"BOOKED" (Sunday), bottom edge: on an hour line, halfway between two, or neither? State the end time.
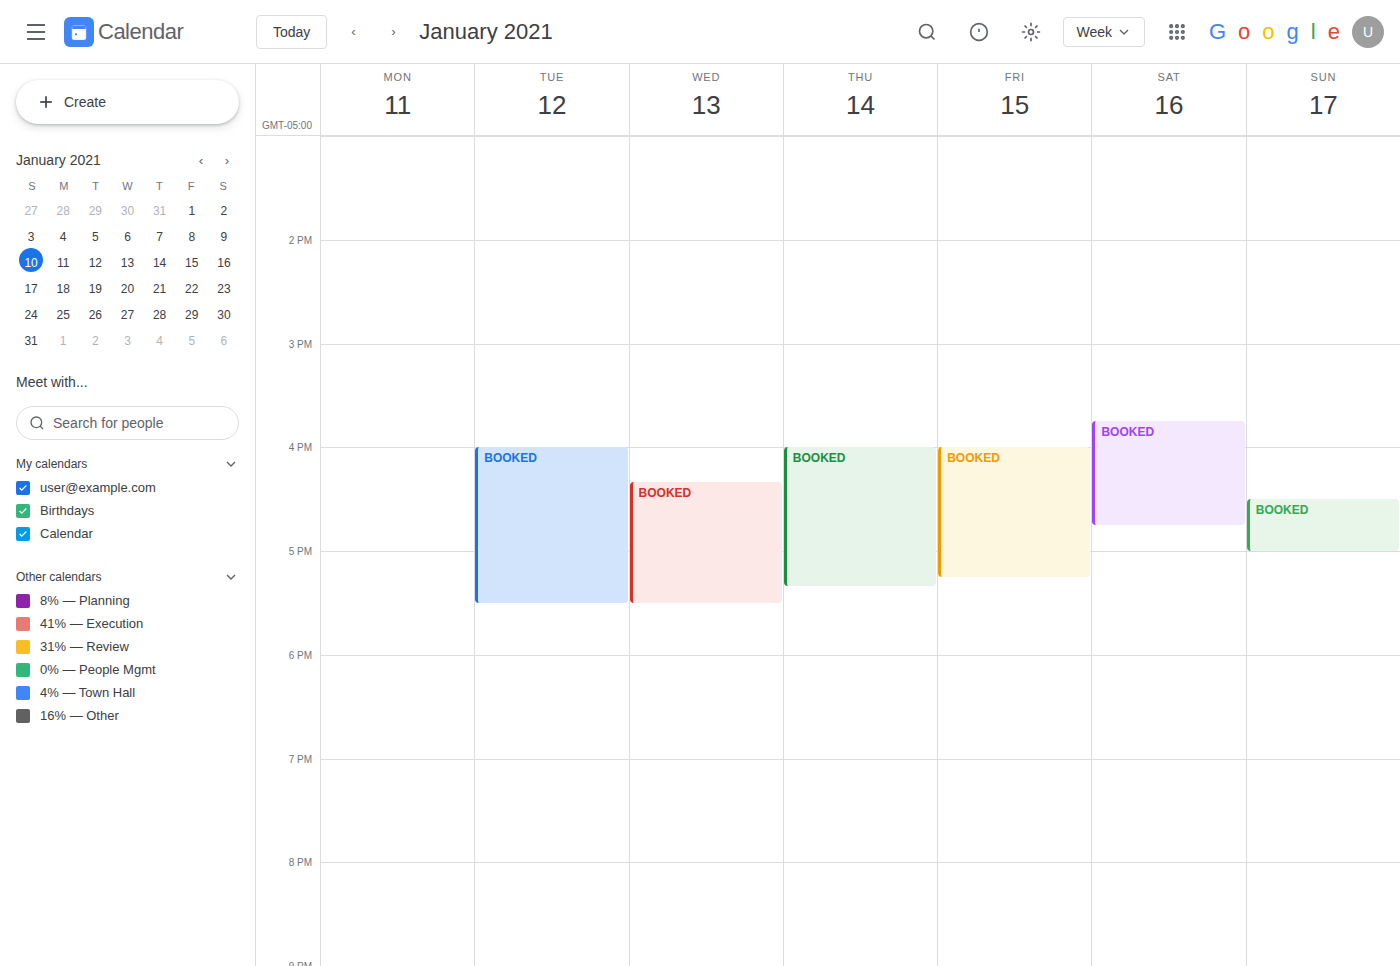
5:00 PM -- exactly on the 5 PM line.